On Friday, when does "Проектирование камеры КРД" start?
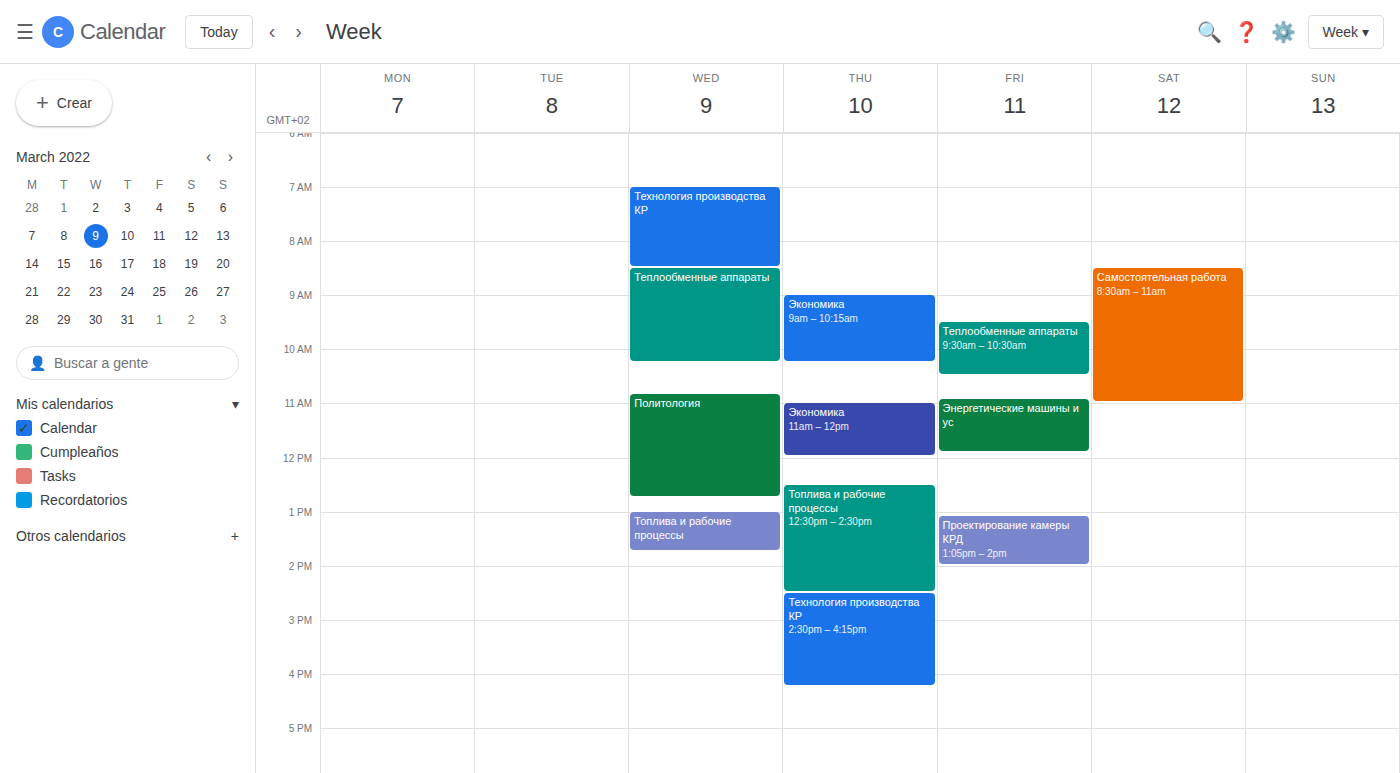
13:05